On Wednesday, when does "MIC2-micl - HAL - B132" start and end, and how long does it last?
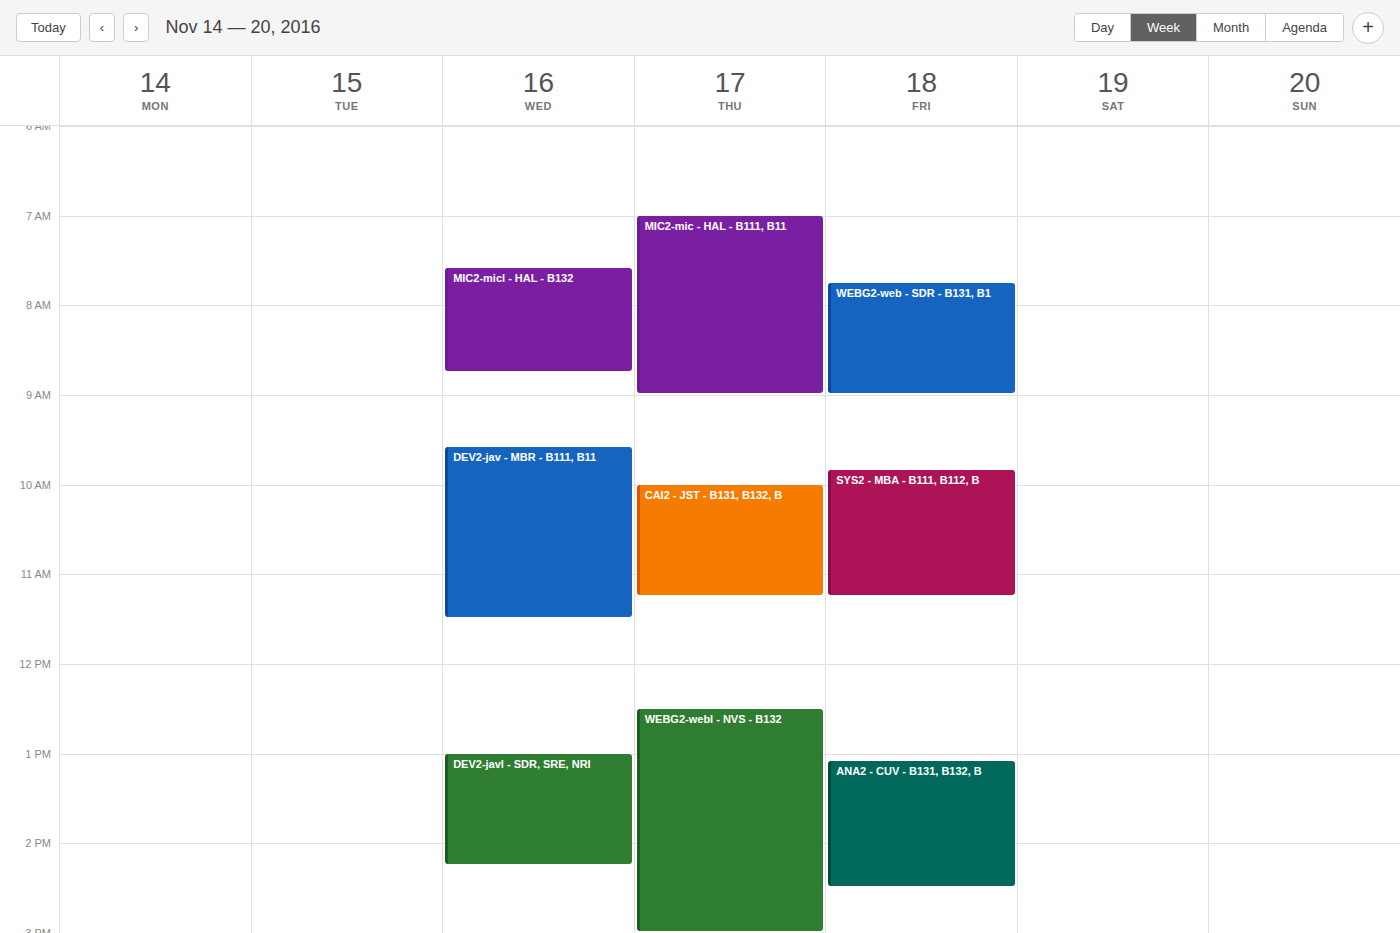
7:35 AM to 8:45 AM, 1 hour 10 minutes